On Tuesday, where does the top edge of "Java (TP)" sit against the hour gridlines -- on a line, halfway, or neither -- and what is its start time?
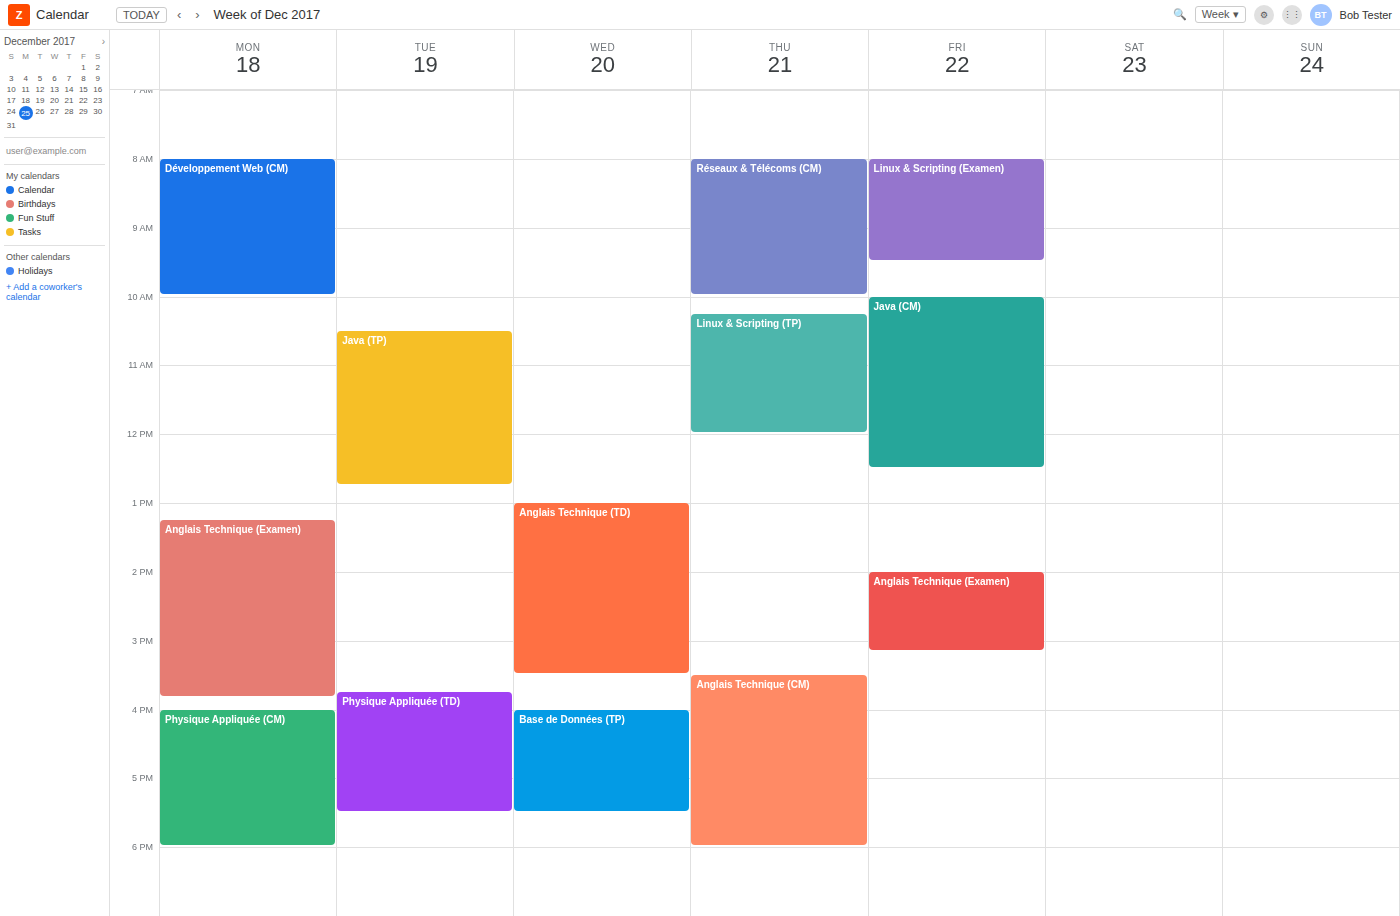
10:30 AM -- halfway between the 10 AM and 11 AM lines.